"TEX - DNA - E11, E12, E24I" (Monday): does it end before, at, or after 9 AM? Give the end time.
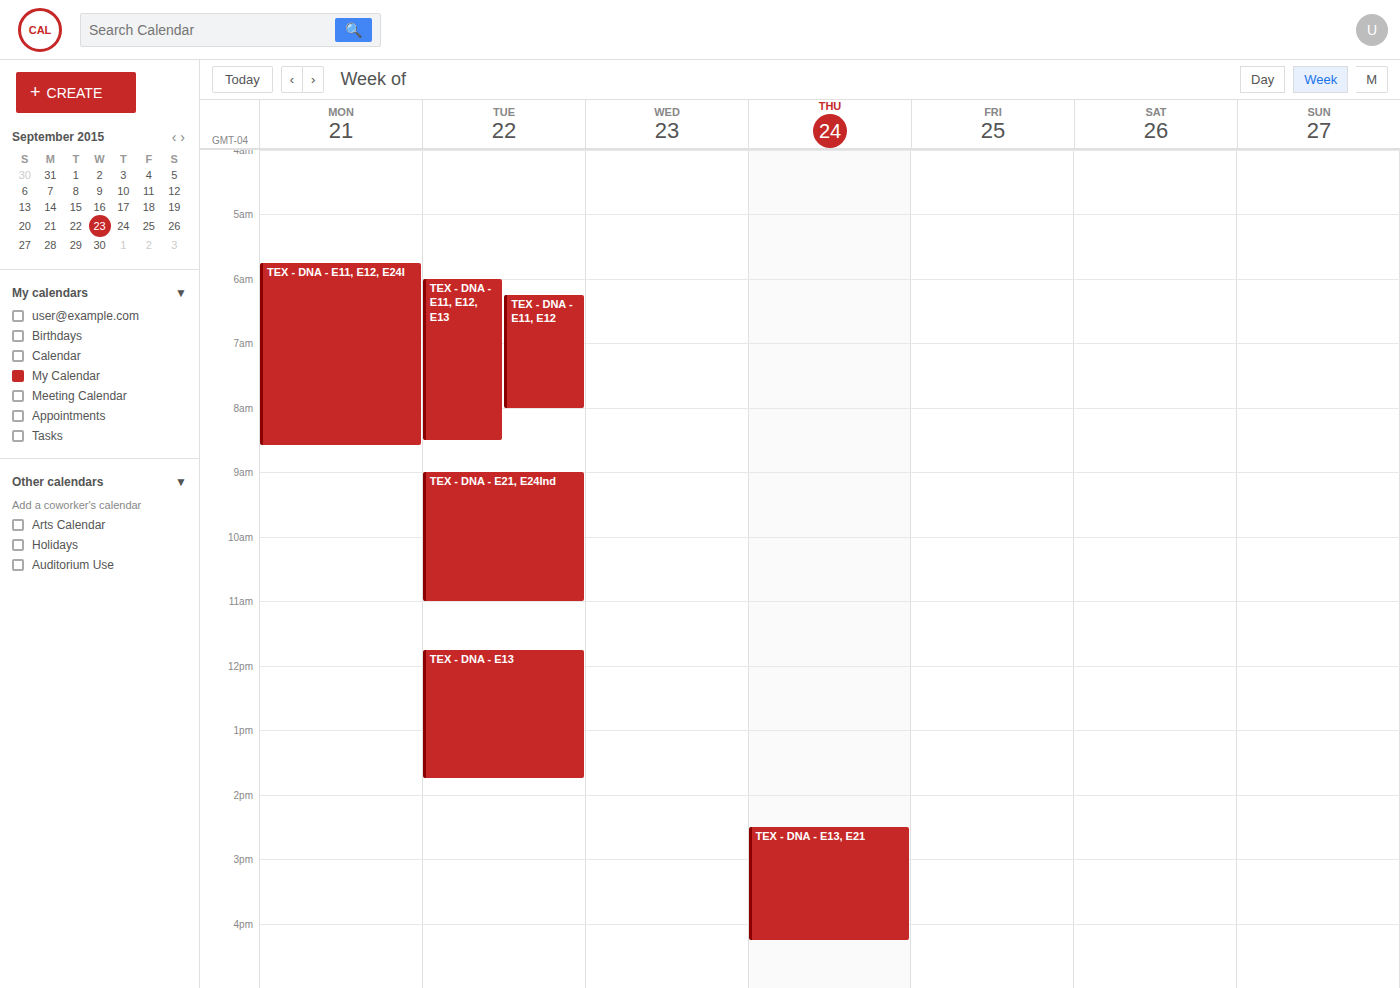
8:35 AM -- before 9 AM, 25 minutes above the 9 AM line.